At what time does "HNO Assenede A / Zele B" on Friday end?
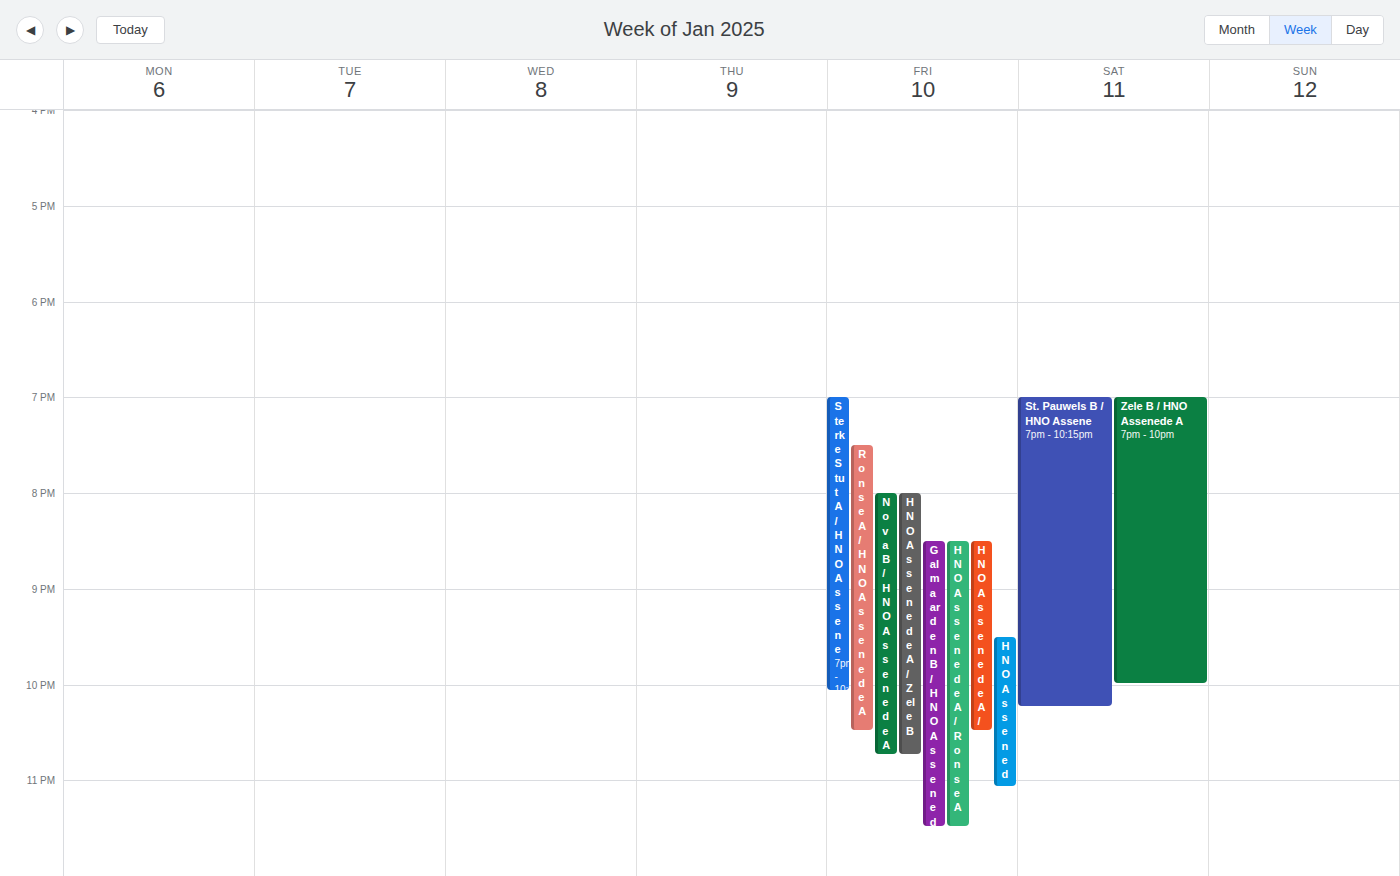
10:45 PM